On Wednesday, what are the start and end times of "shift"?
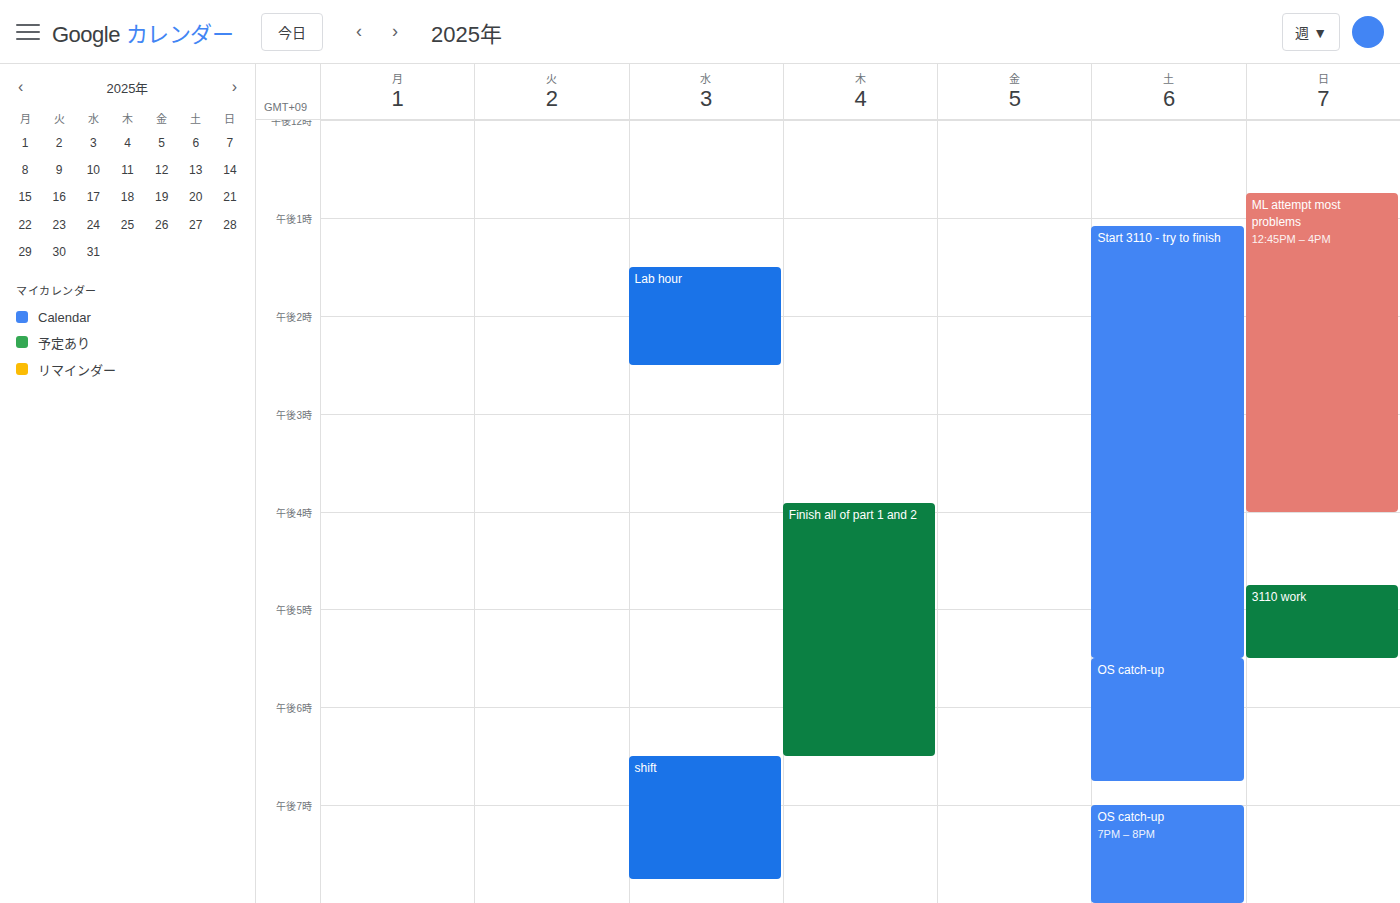
6:30 PM to 7:45 PM